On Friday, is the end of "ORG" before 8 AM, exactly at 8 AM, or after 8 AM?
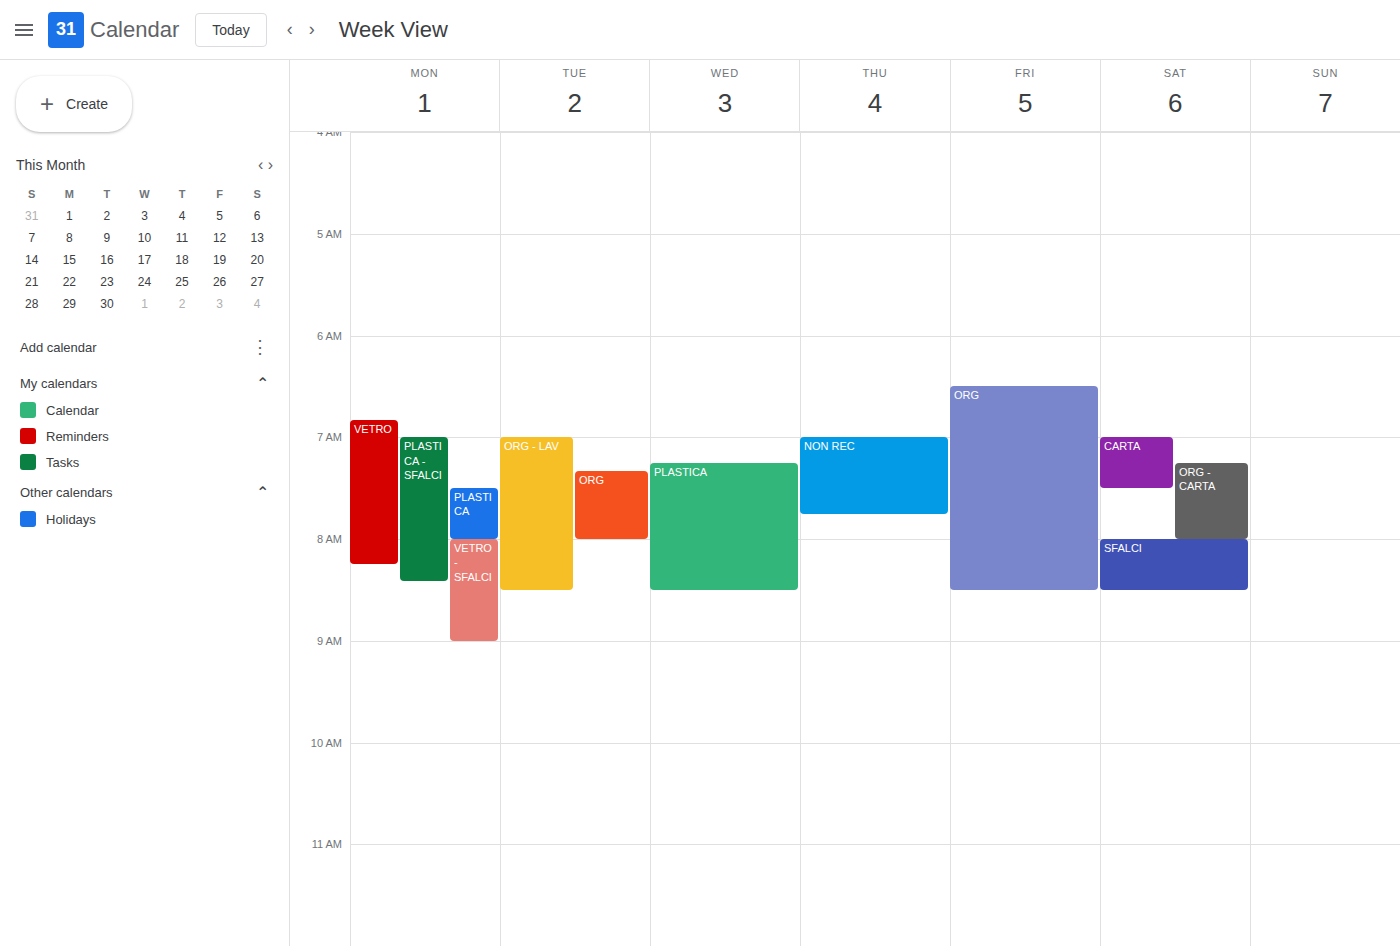
8:30 AM -- after 8 AM, 30 minutes below the 8 AM line.